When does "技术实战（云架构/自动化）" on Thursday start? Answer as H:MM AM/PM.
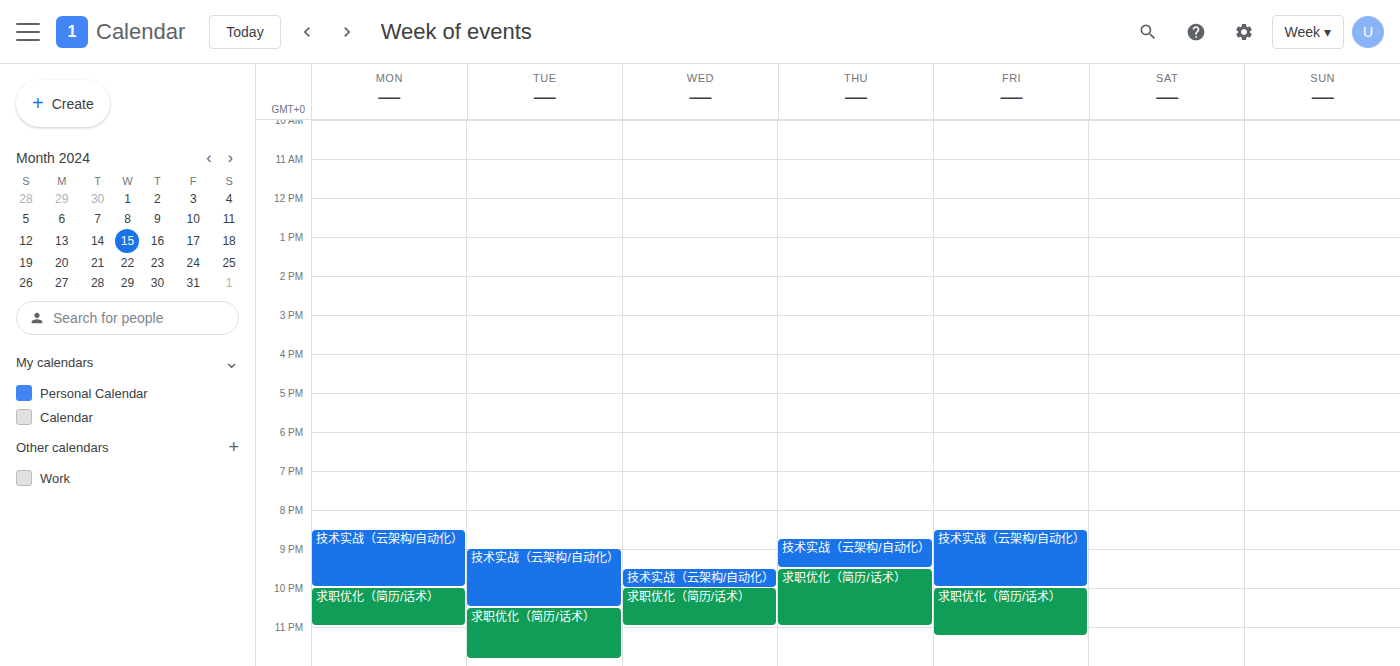
8:45 PM